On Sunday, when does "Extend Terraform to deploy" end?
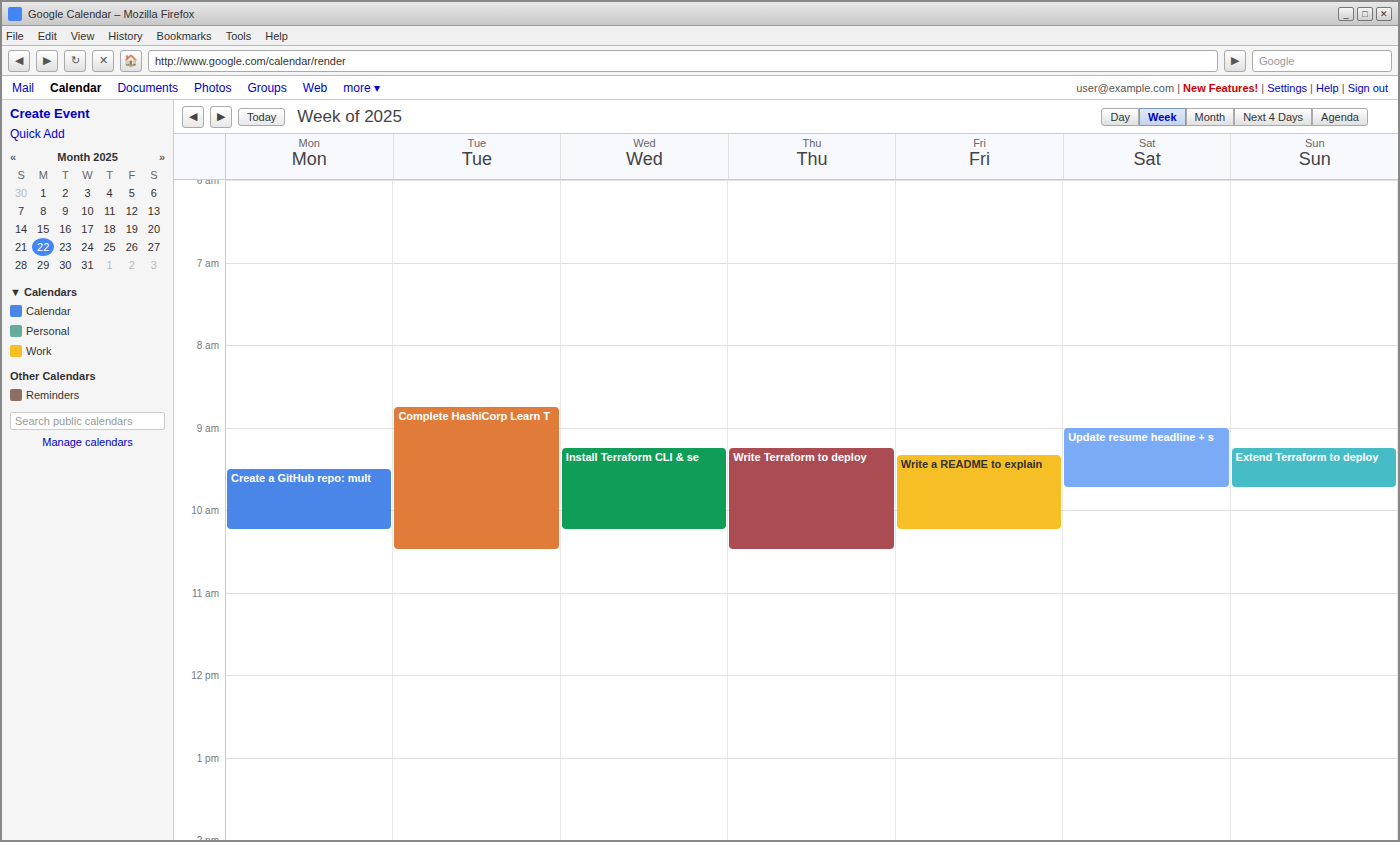
9:45 AM